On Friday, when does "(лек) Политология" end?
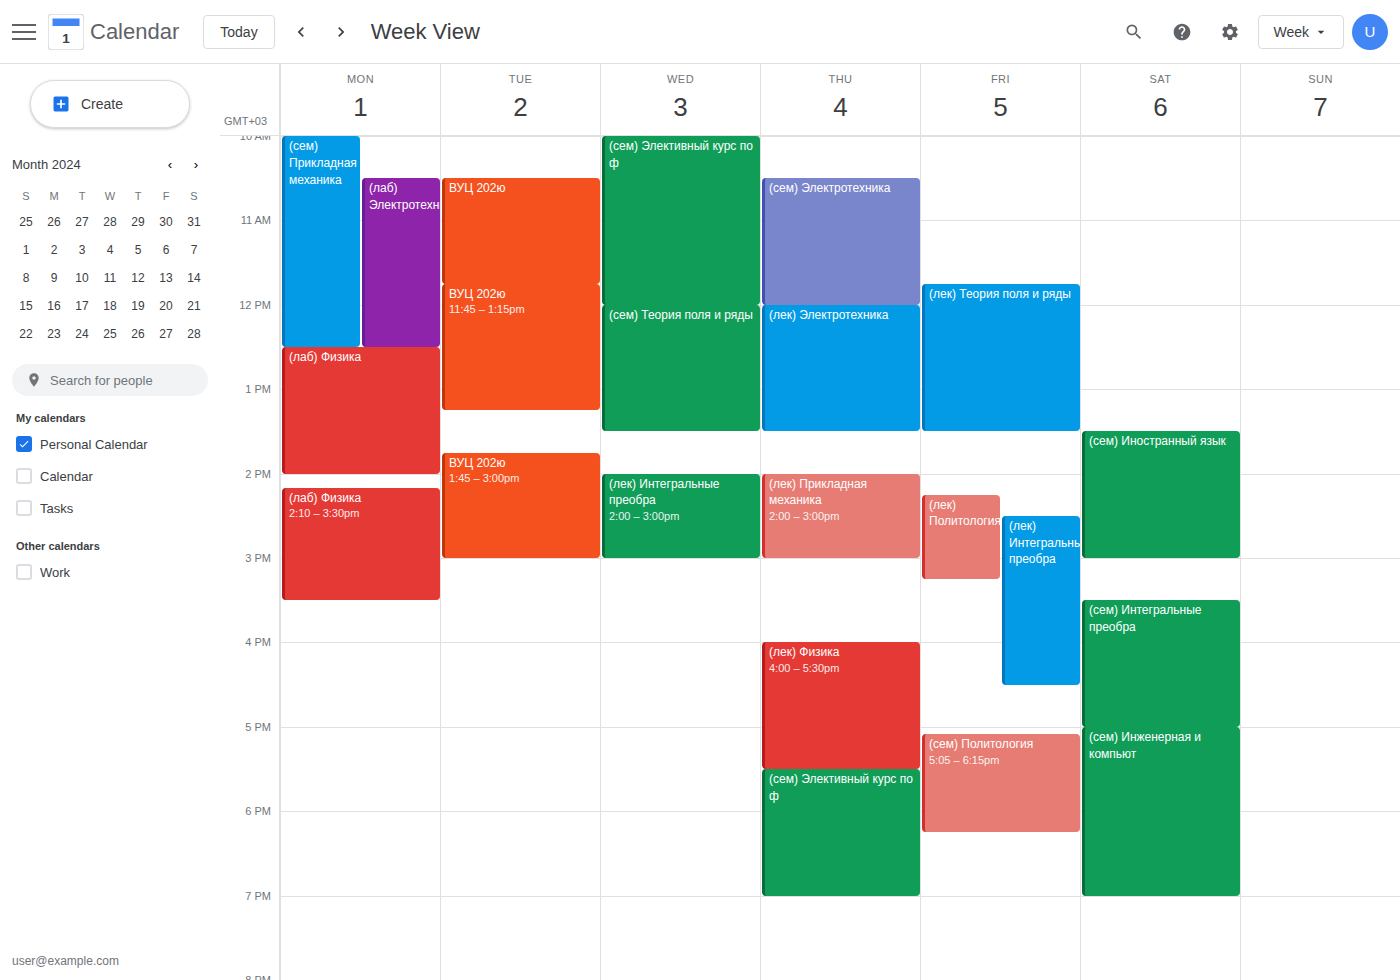
3:15 PM